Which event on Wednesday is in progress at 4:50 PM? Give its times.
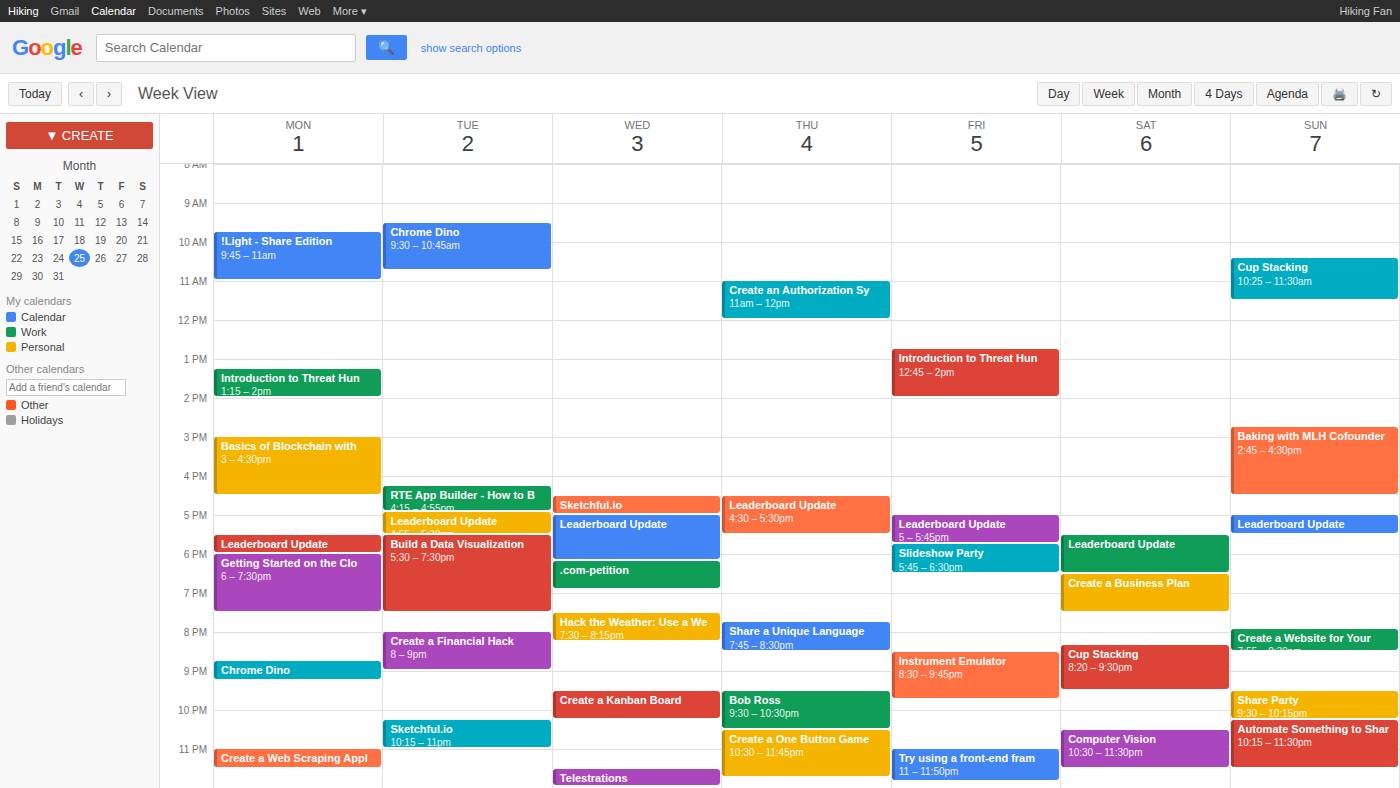
"Sketchful.io", 4:30 PM to 5:00 PM